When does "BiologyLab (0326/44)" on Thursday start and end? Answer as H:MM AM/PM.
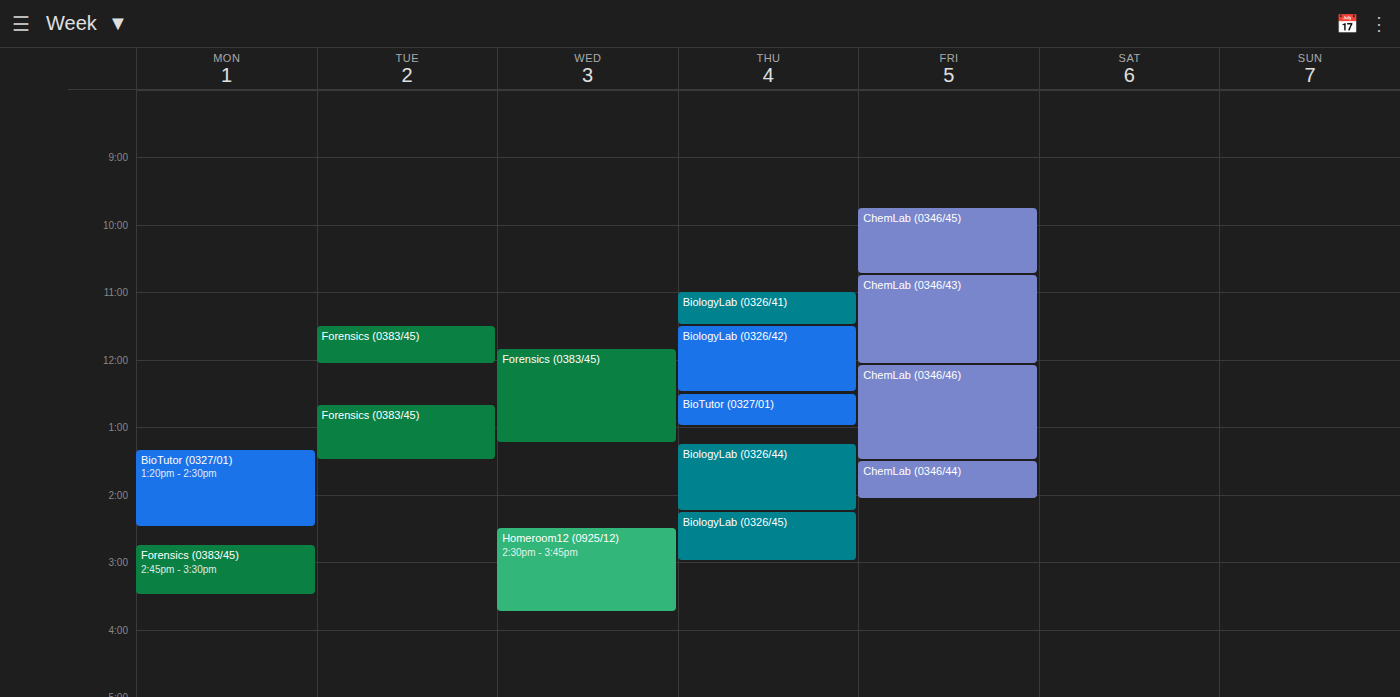
1:15 PM to 2:15 PM